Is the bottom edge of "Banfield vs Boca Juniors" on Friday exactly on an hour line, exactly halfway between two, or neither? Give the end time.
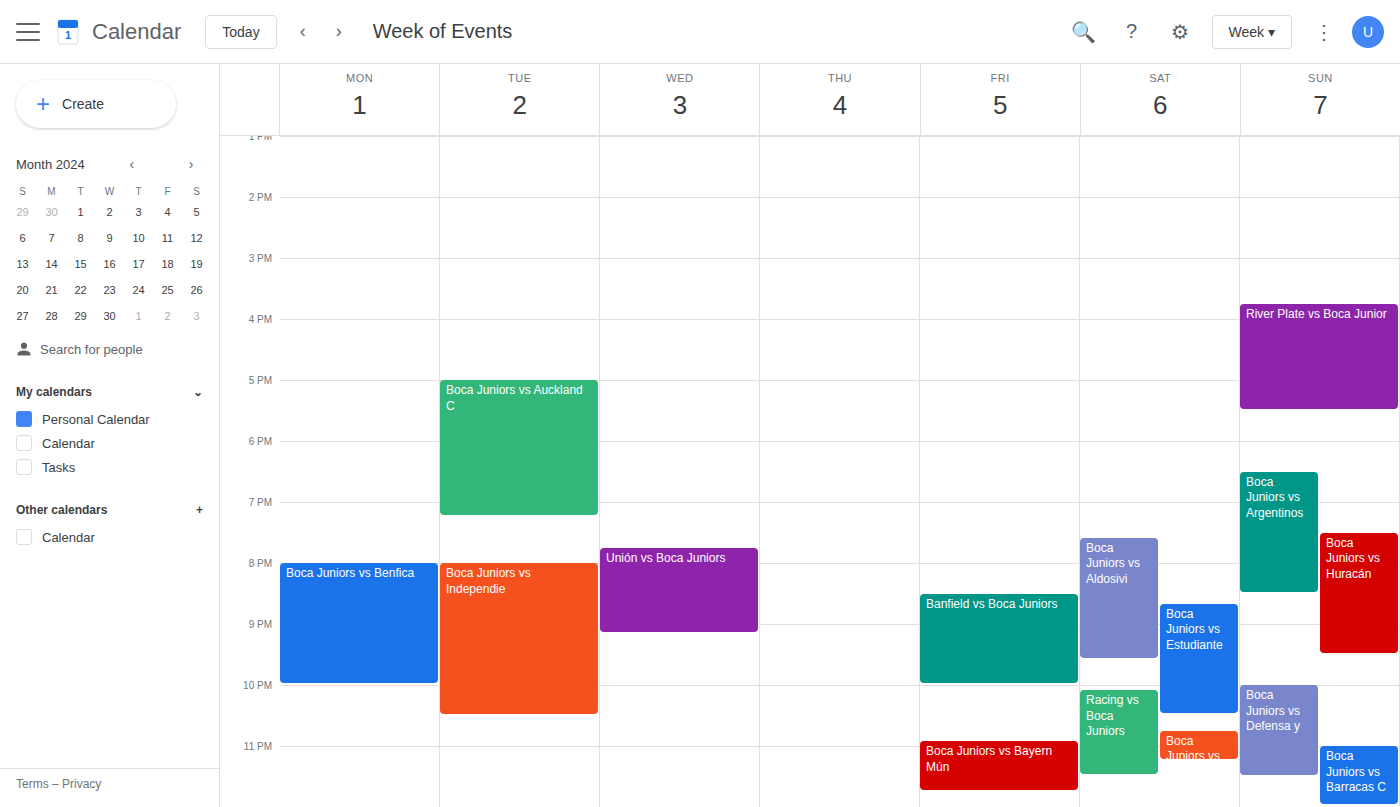
10:00 PM -- exactly on the 10 PM line.